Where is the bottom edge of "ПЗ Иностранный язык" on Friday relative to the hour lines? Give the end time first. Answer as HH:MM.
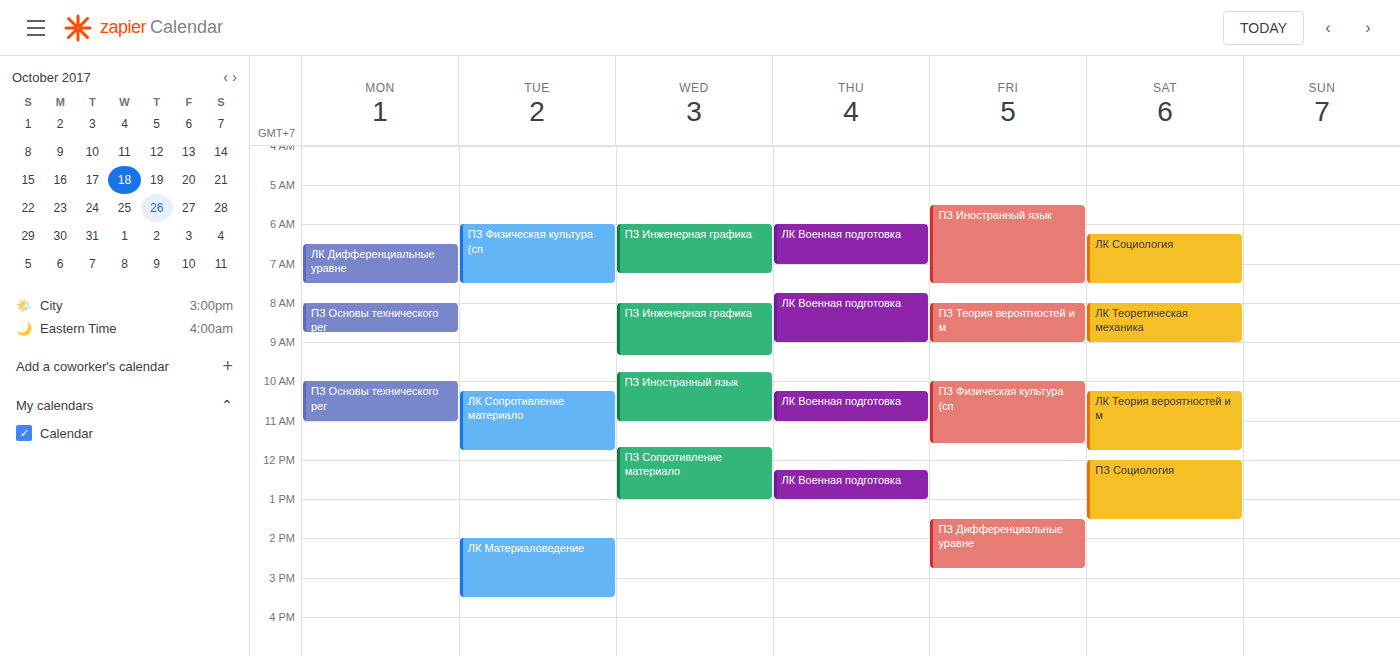
07:30 -- halfway between the 07:00 and 08:00 lines.